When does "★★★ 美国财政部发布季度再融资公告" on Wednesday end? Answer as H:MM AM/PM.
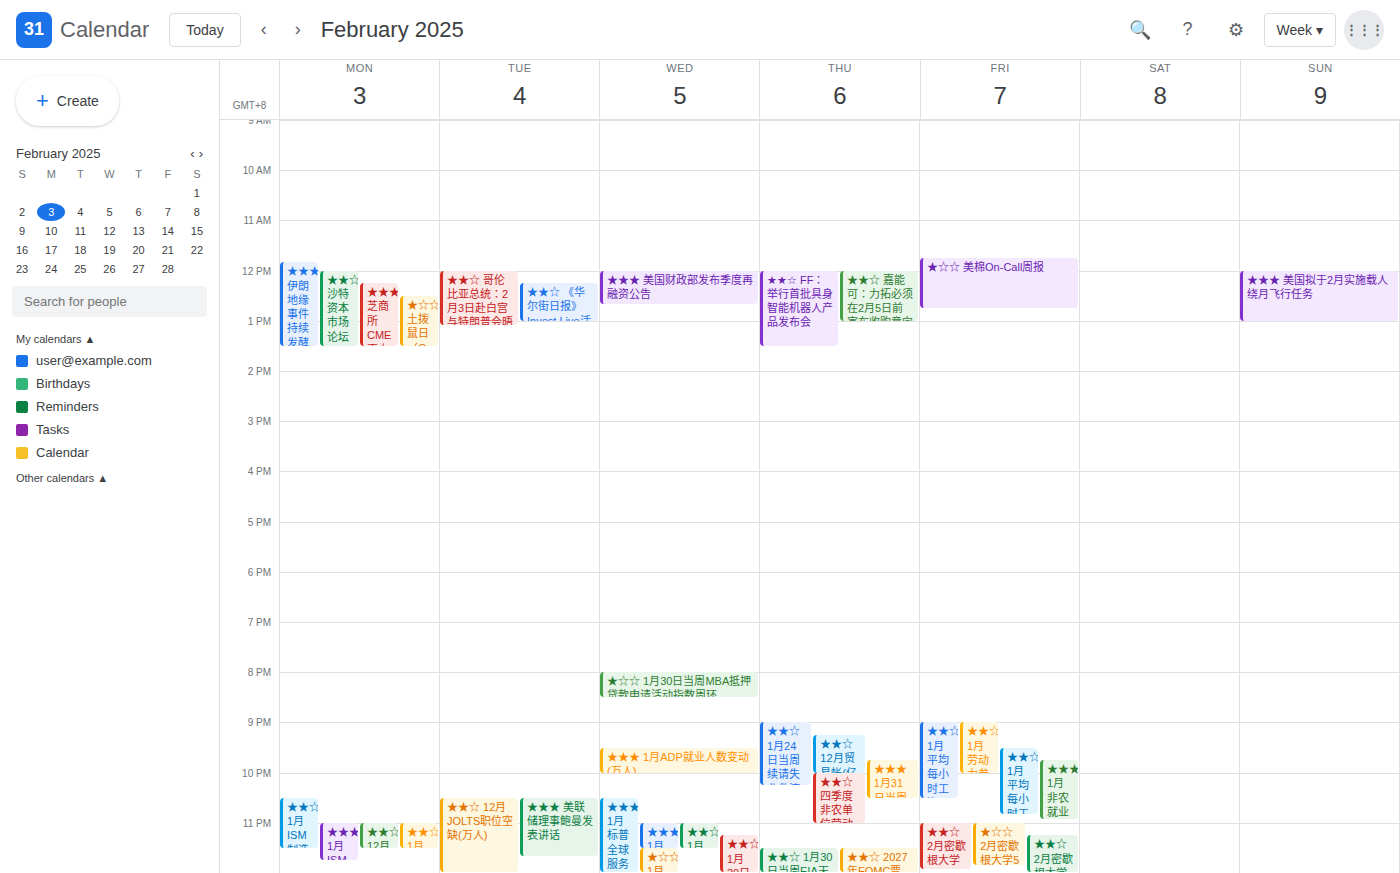
12:40 PM